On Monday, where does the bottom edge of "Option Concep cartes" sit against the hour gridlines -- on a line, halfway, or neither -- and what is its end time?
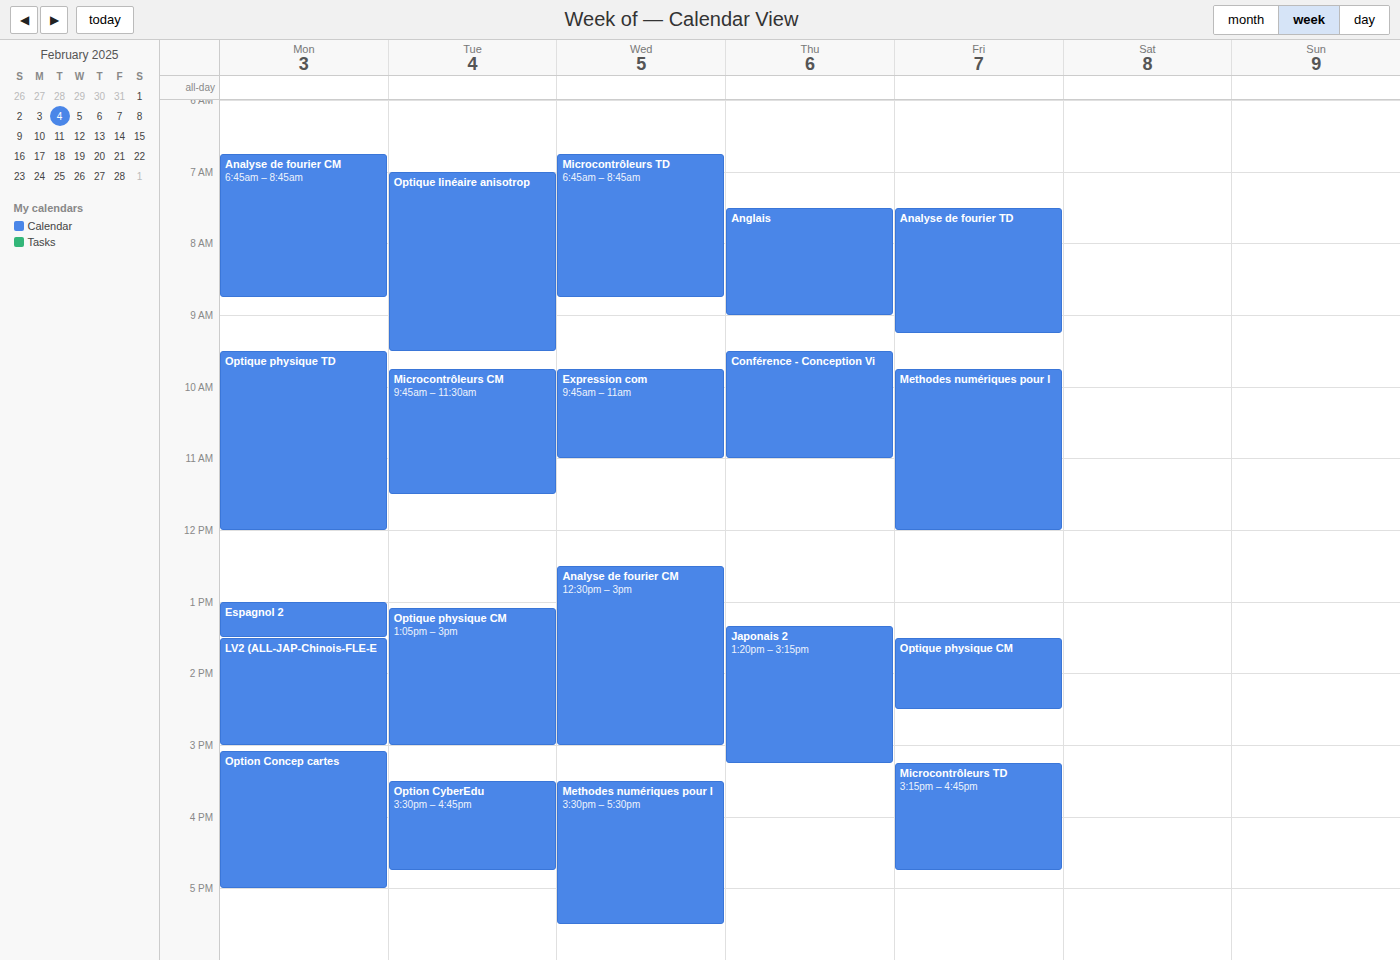
5:00 PM -- exactly on the 5 PM line.